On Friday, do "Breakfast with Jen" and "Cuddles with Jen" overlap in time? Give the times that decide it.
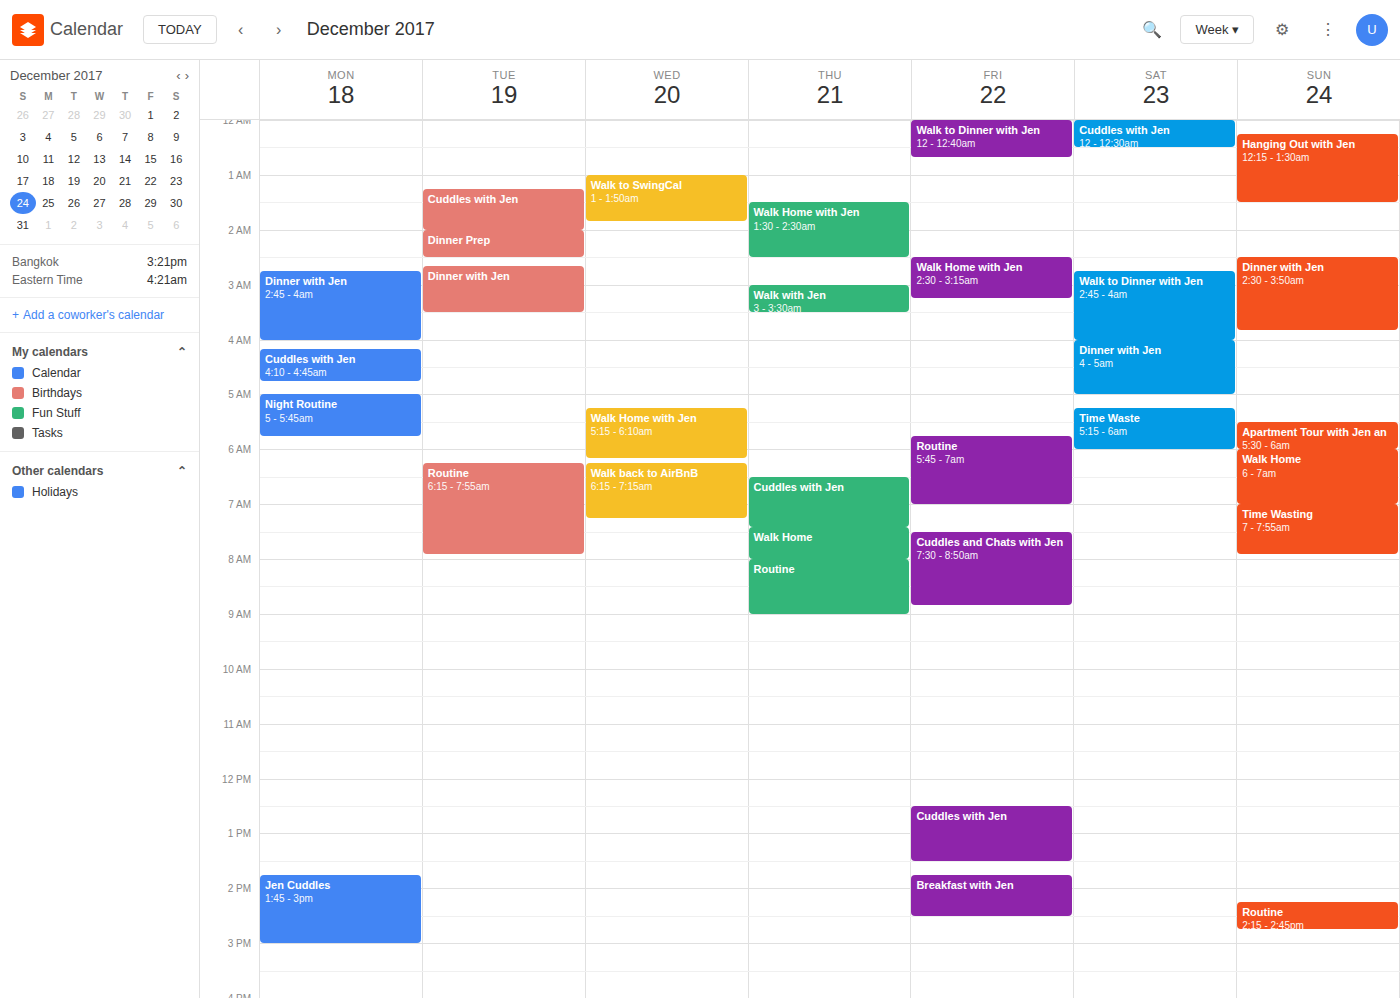
"Cuddles with Jen" ends at 1:30 PM and "Breakfast with Jen" starts at 1:45 PM -- no overlap.